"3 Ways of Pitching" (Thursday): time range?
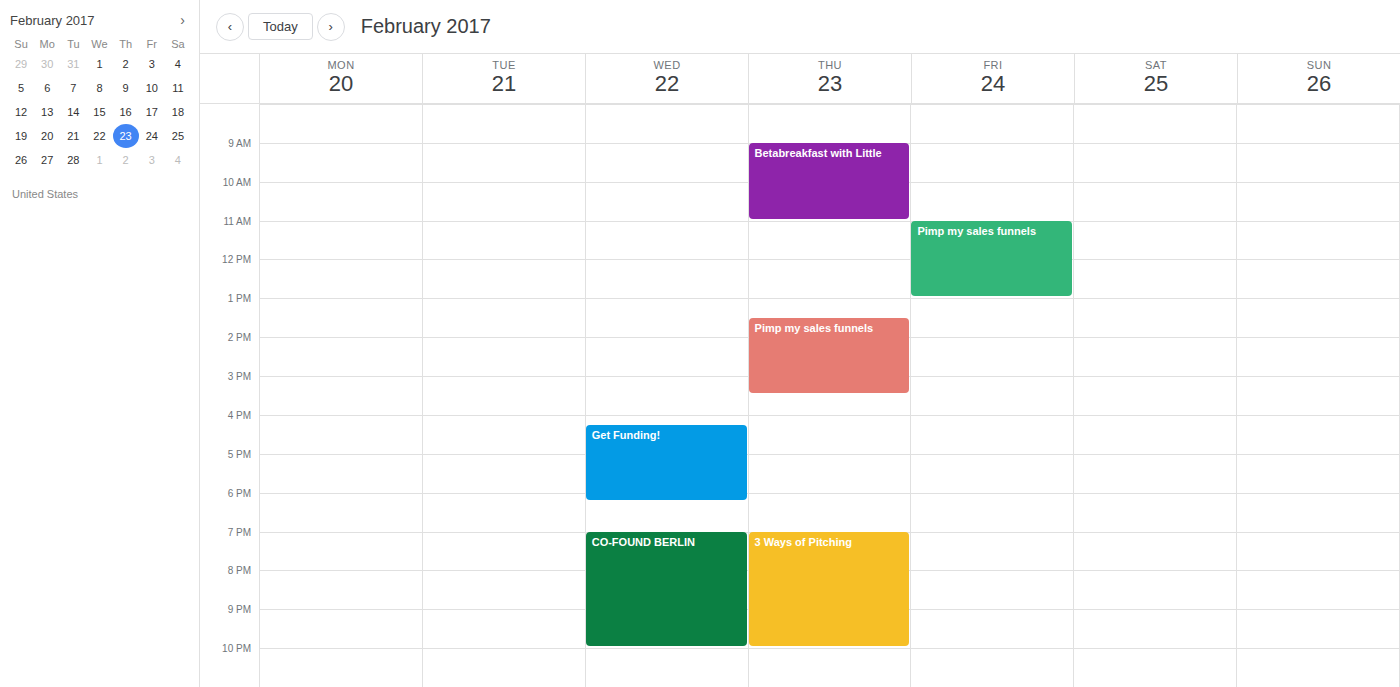
7:00 PM to 10:00 PM